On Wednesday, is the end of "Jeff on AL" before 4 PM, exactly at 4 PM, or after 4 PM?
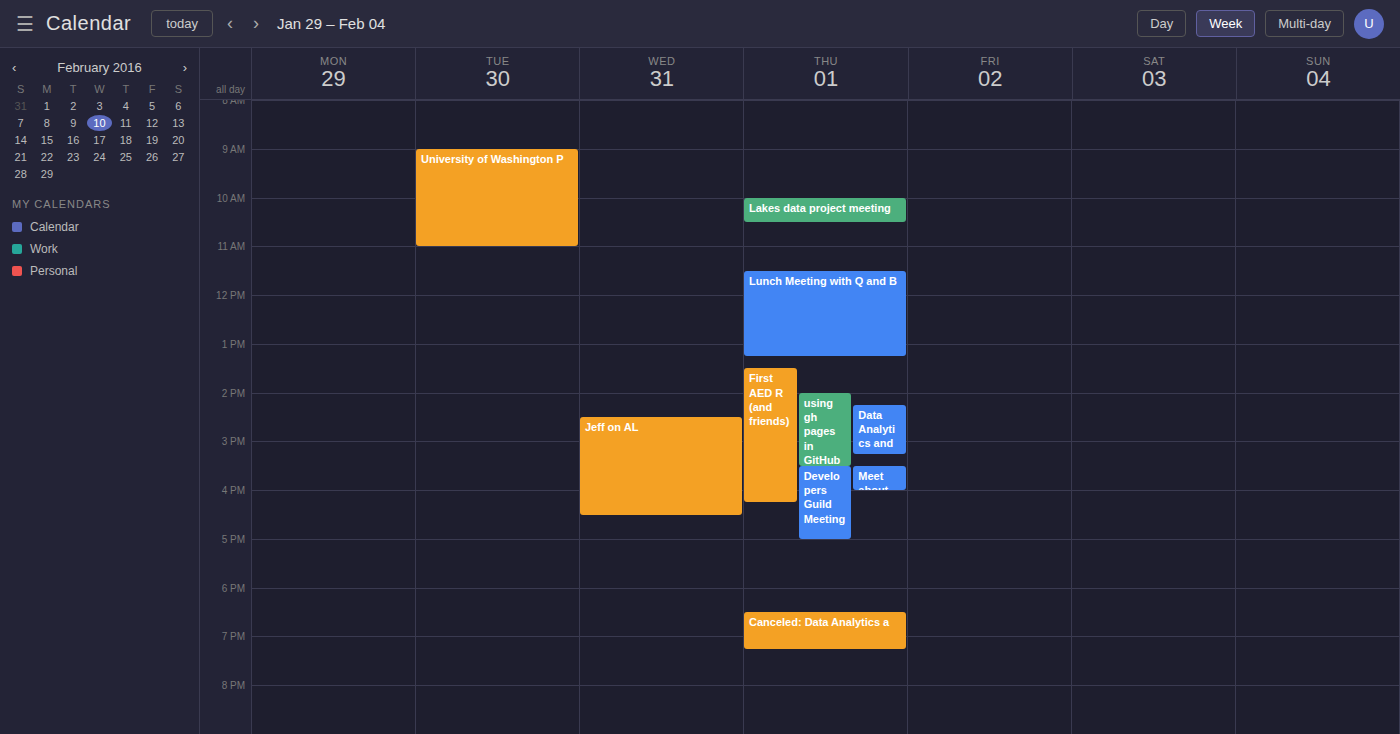
4:30 PM -- after 4 PM, 30 minutes below the 4 PM line.